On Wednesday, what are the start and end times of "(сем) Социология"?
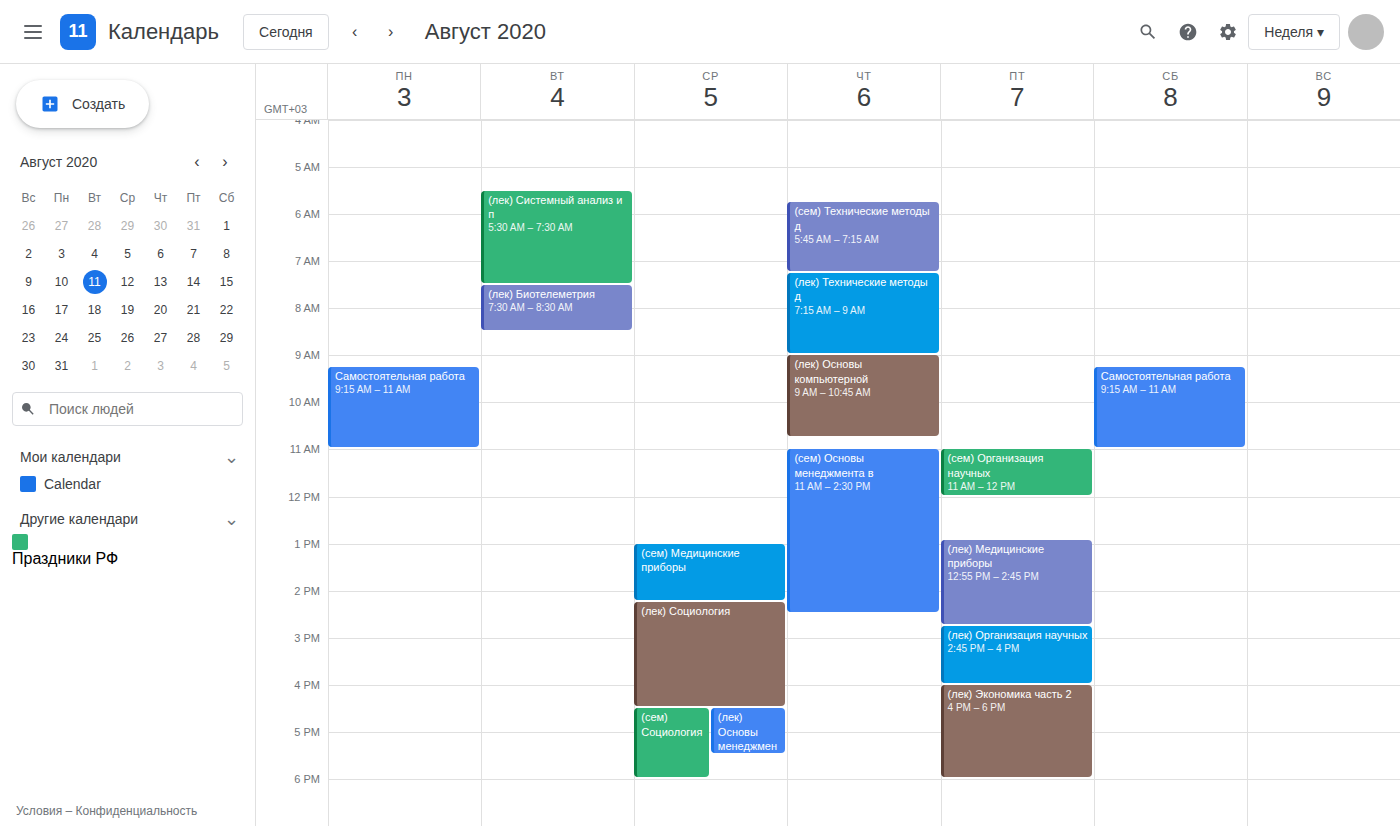
4:30 PM to 6:00 PM